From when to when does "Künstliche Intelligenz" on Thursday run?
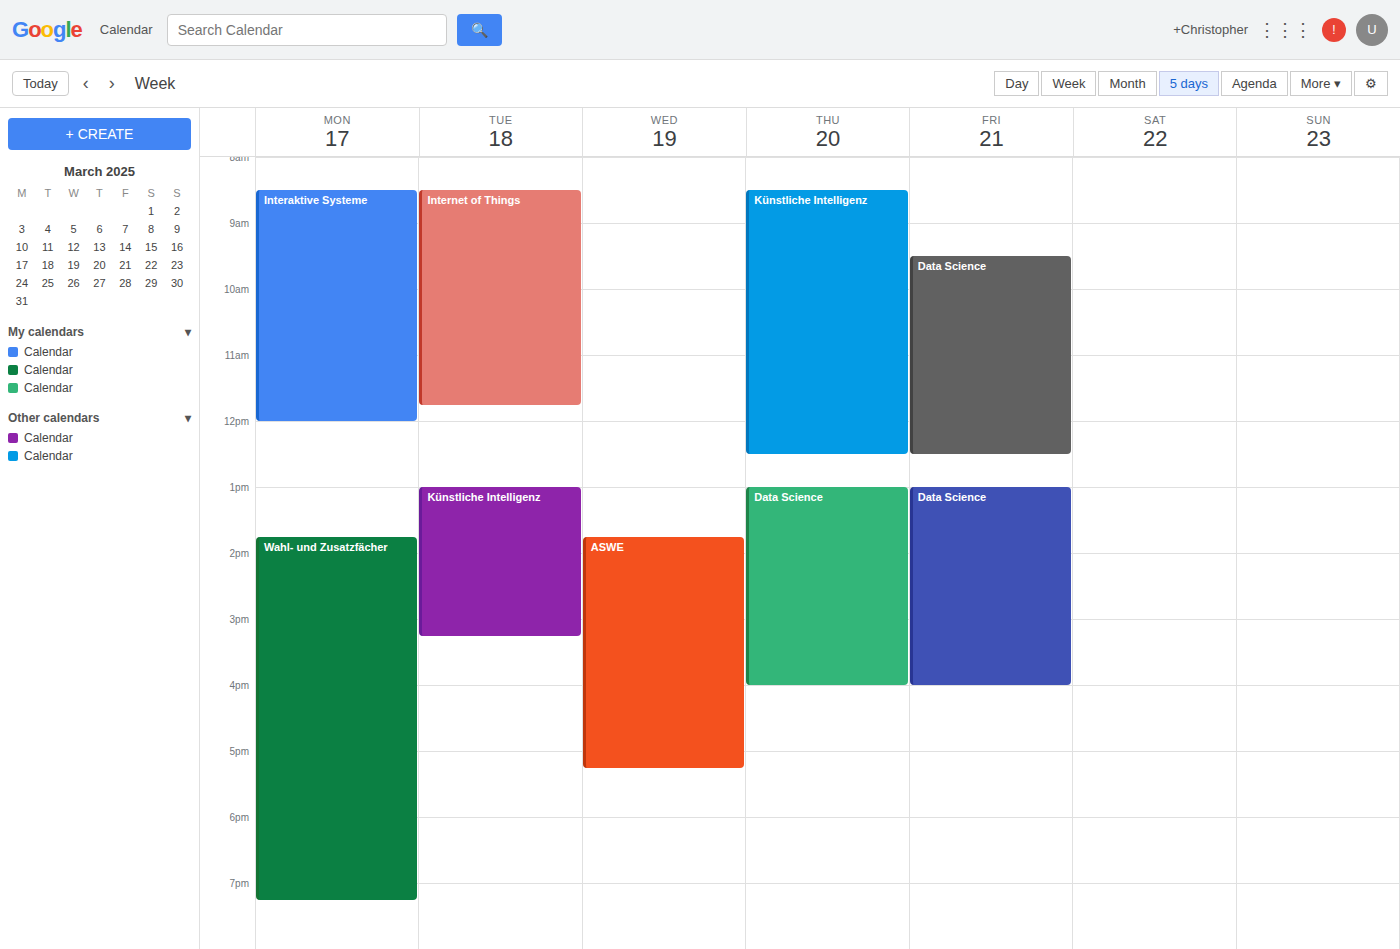
8:30 AM to 12:30 PM